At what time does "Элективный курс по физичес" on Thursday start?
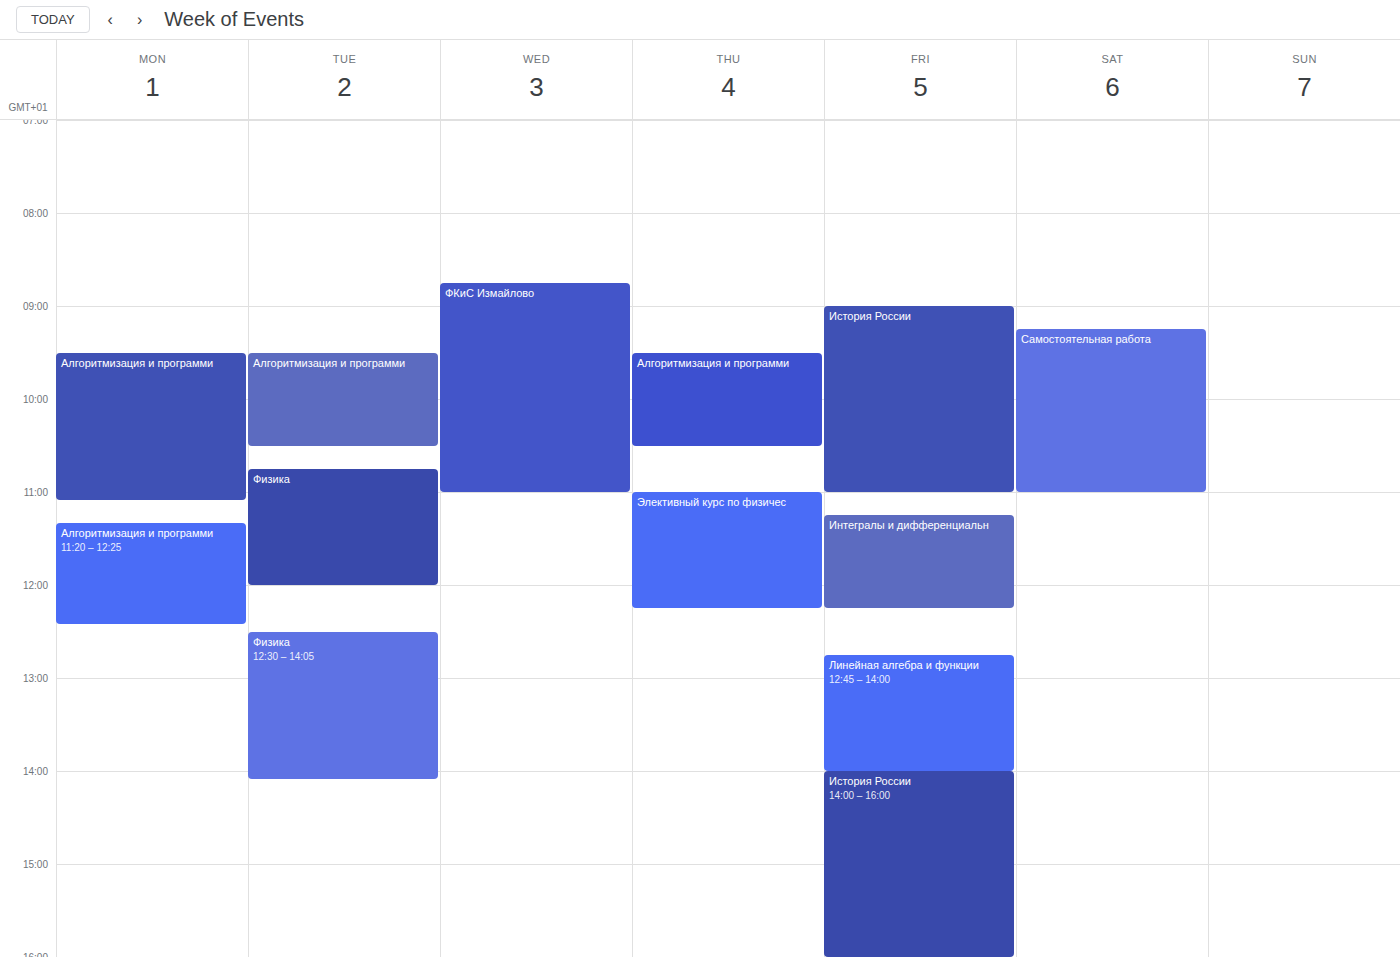
11:00 AM